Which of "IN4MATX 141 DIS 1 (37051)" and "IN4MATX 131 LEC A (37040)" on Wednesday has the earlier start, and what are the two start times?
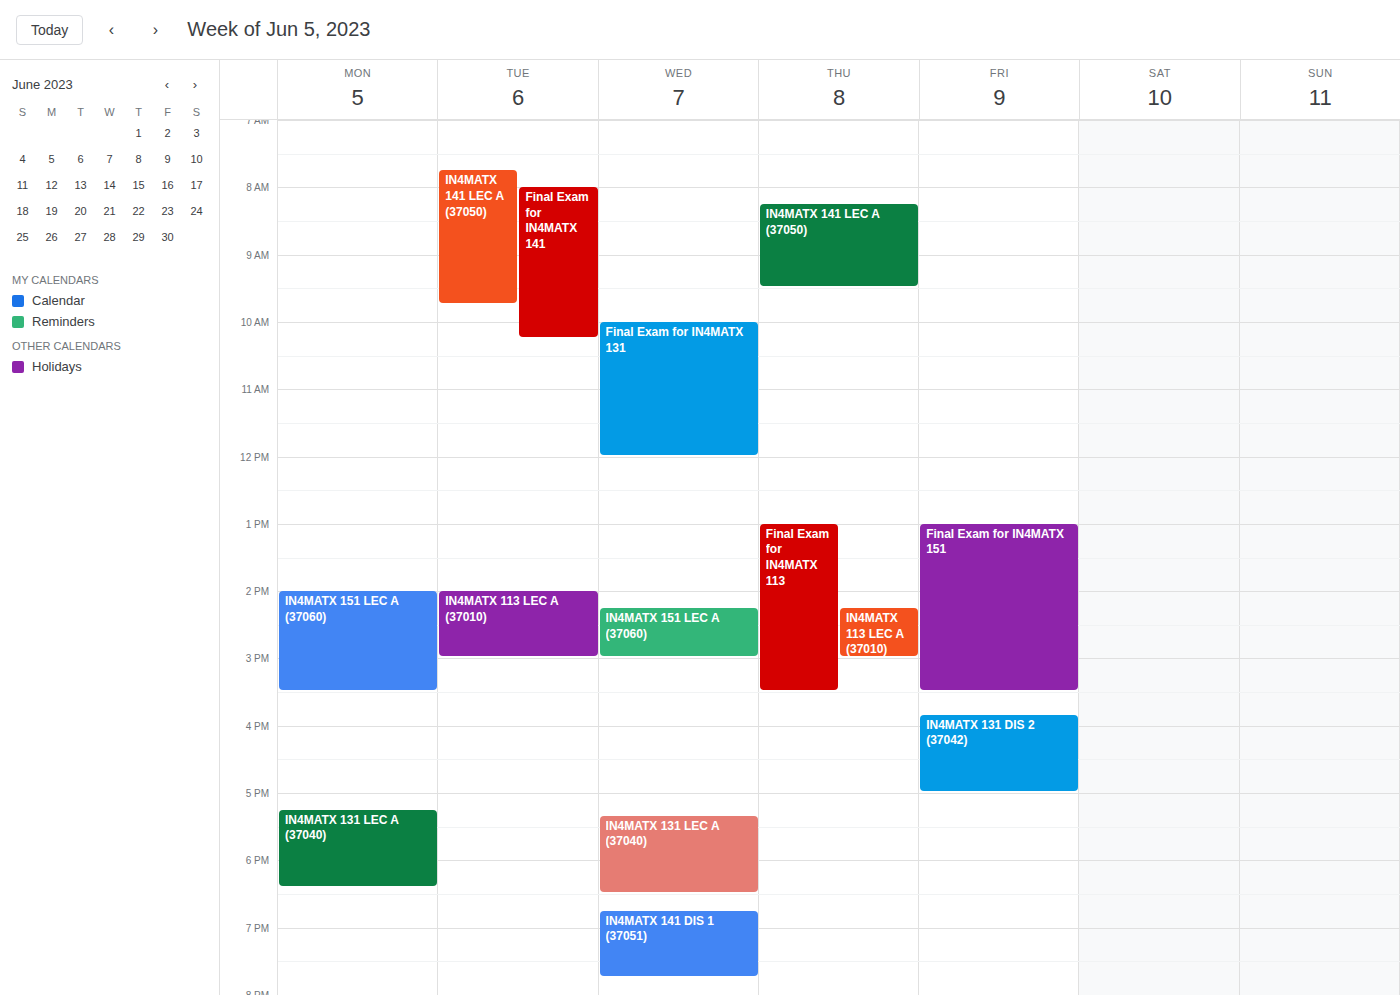
"IN4MATX 131 LEC A (37040)" 5:20 PM; "IN4MATX 141 DIS 1 (37051)" 6:45 PM.